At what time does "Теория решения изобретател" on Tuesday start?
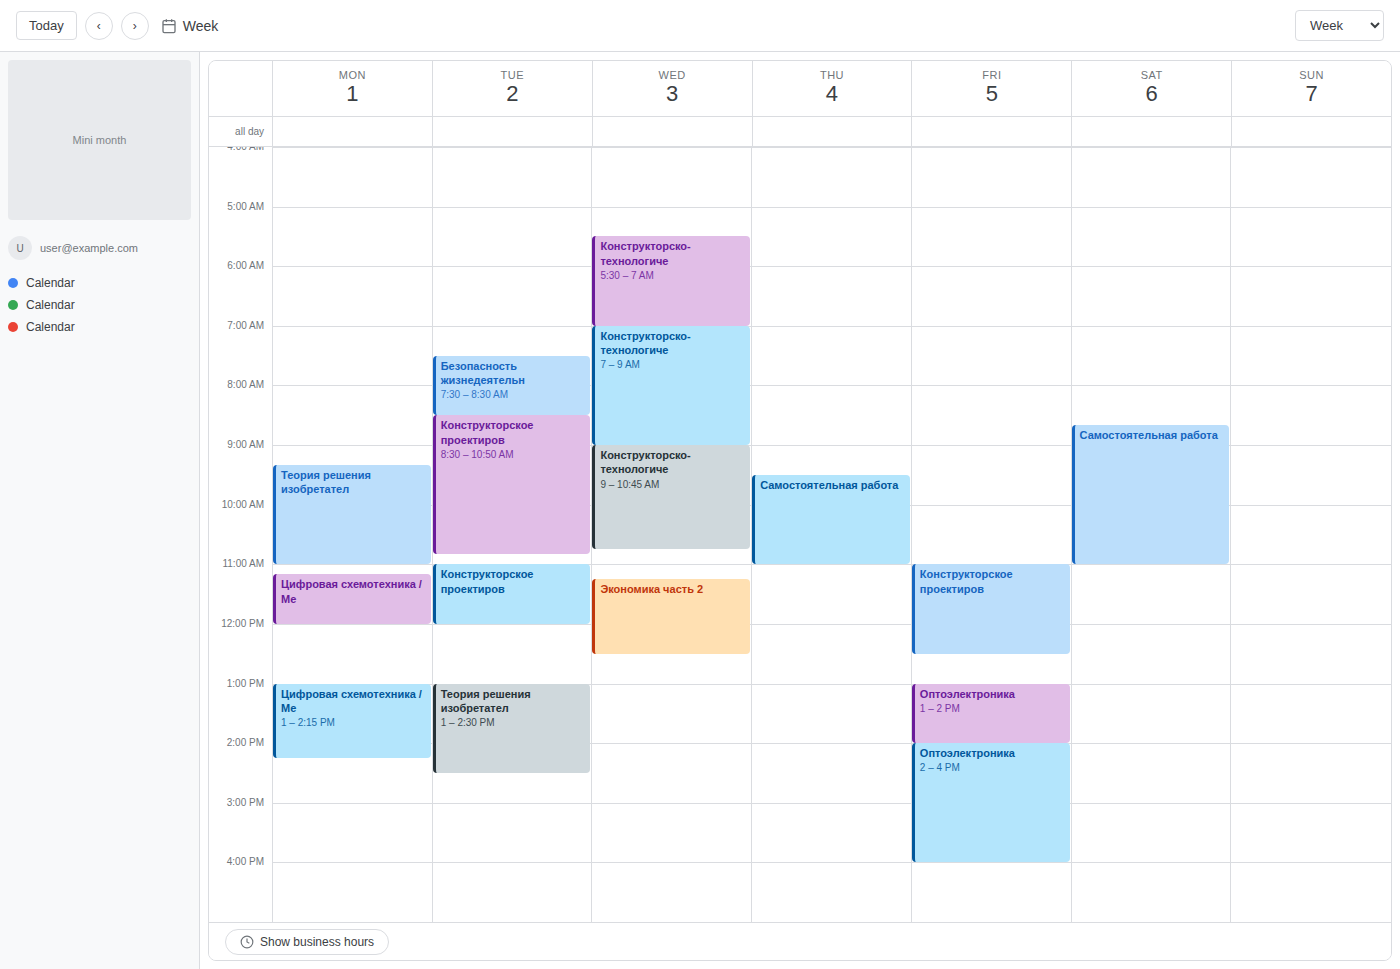
1:00 PM